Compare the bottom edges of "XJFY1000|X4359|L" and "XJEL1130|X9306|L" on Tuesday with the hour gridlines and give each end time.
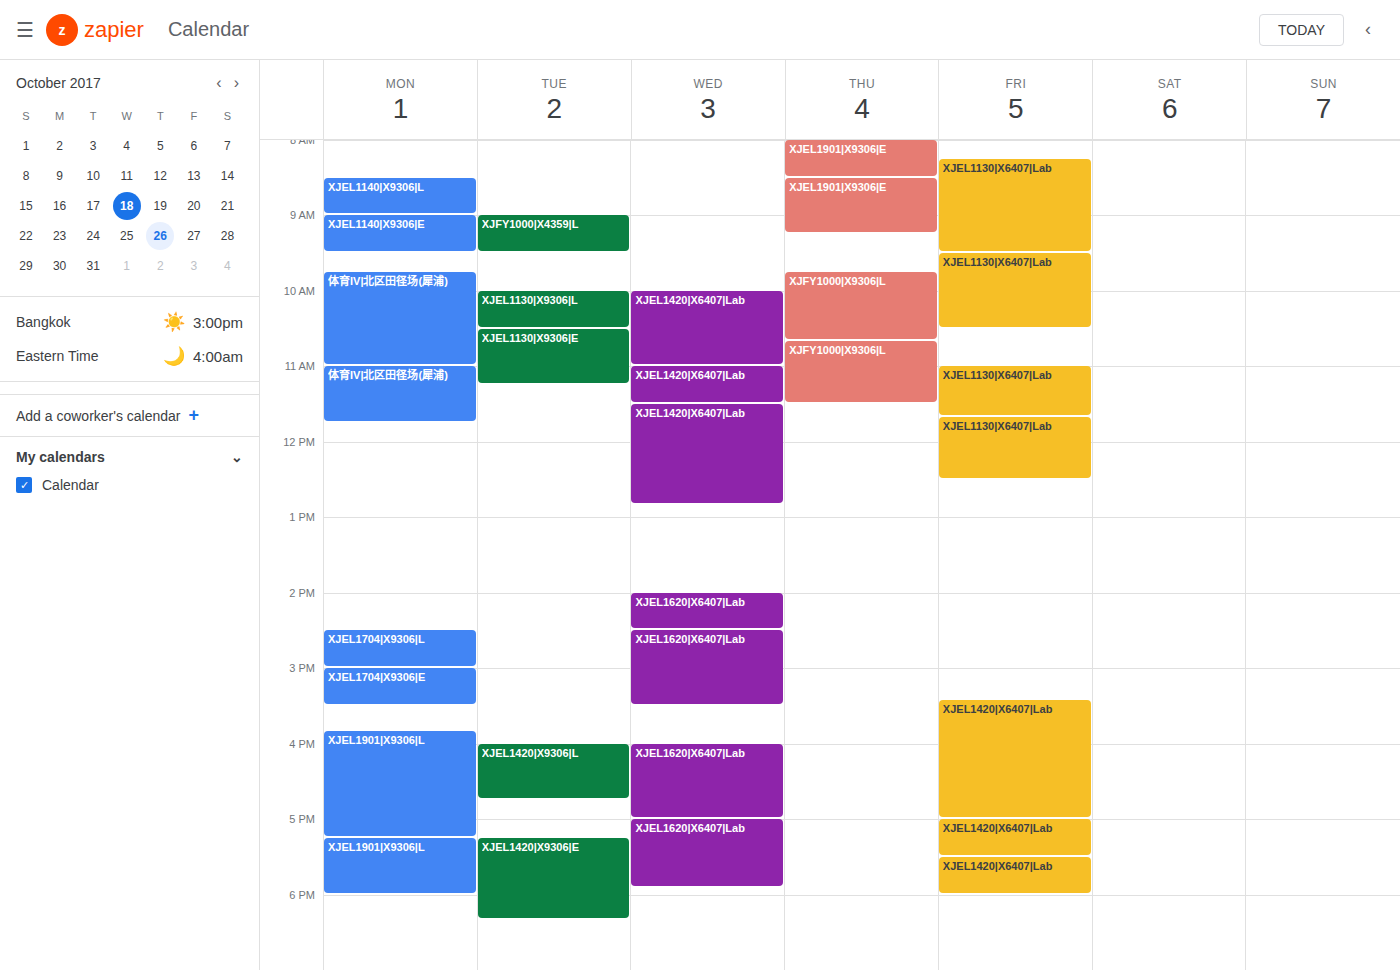
"XJFY1000|X4359|L": 9:30 AM, halfway between the 9 AM and 10 AM lines. "XJEL1130|X9306|L": 10:30 AM, halfway between the 10 AM and 11 AM lines.